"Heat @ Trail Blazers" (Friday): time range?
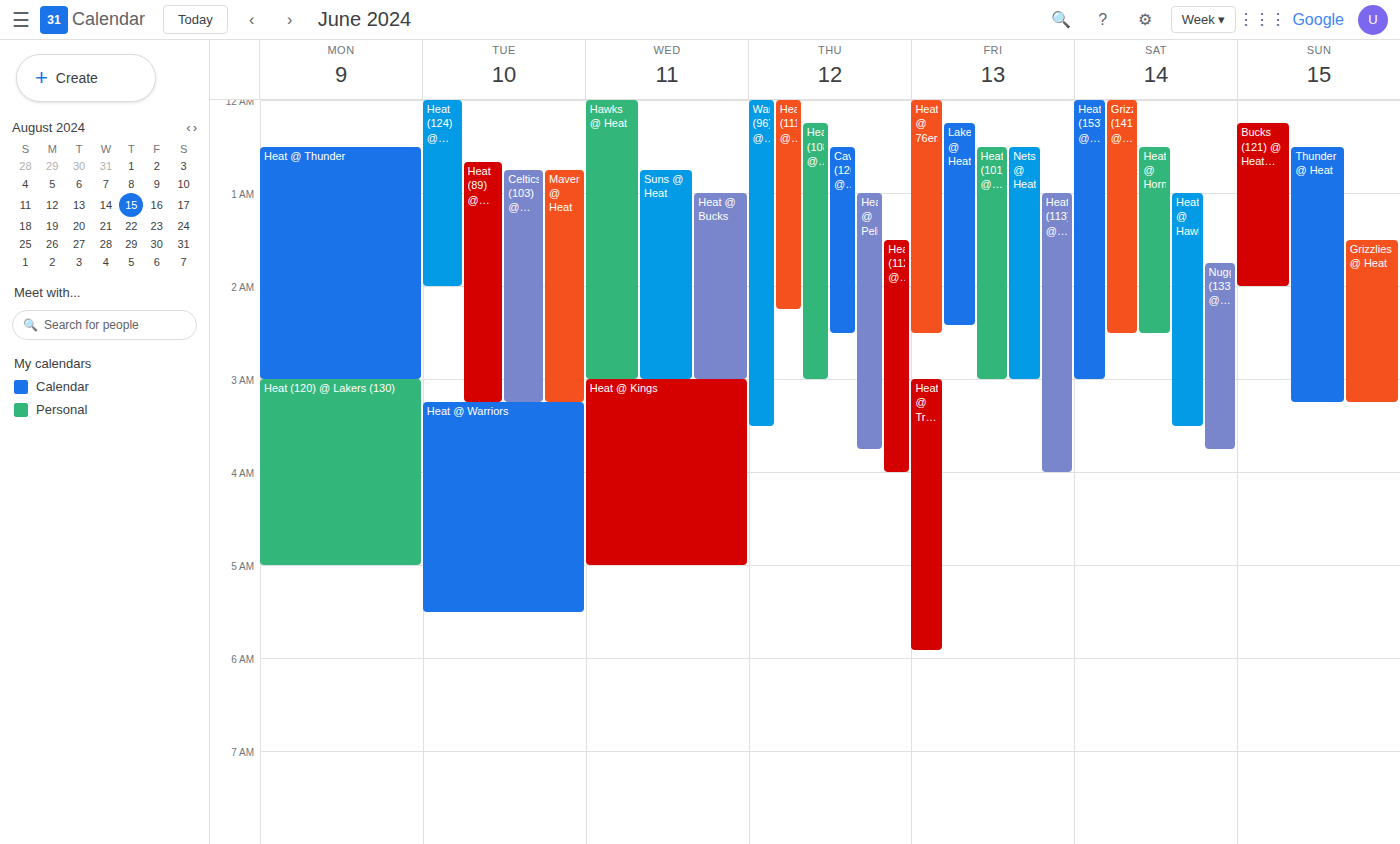
3:00 AM to 5:55 AM